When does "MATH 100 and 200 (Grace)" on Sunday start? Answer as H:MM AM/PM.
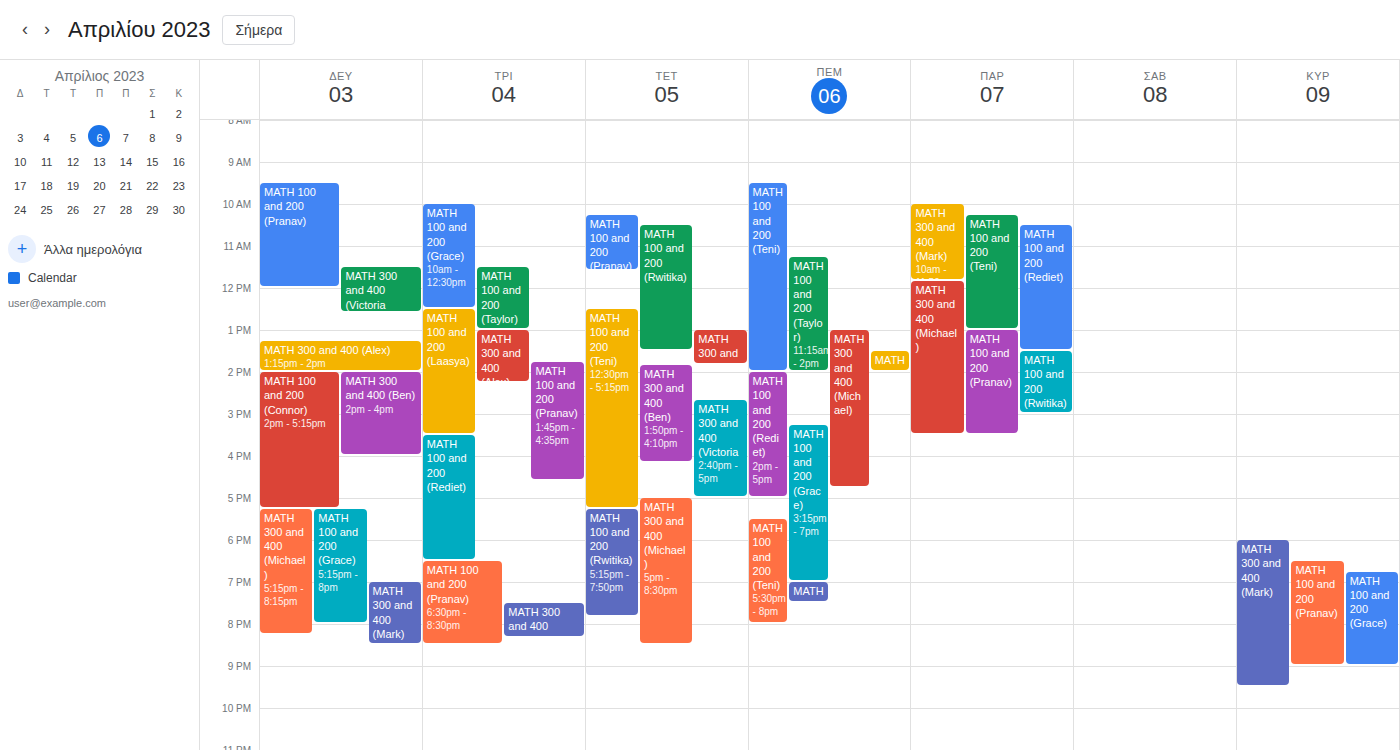
6:45 PM